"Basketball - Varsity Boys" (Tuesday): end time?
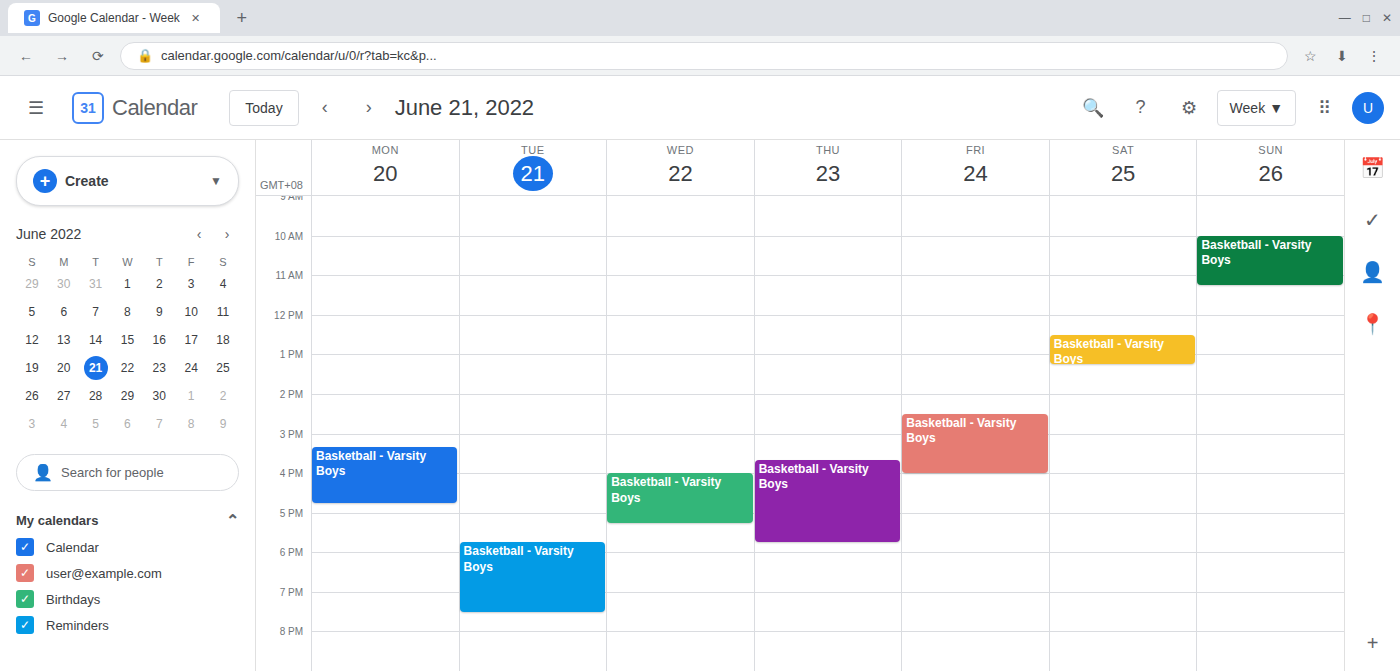
7:30 PM